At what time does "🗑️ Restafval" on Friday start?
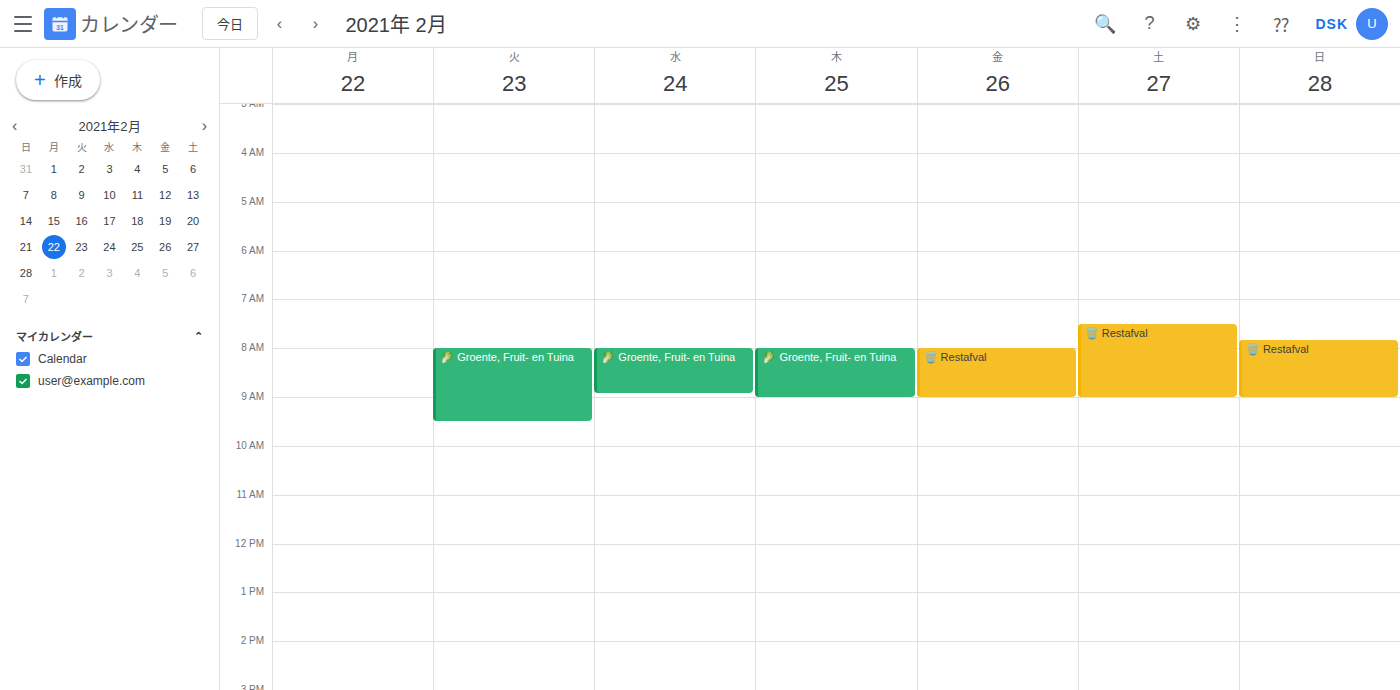
8:00 AM